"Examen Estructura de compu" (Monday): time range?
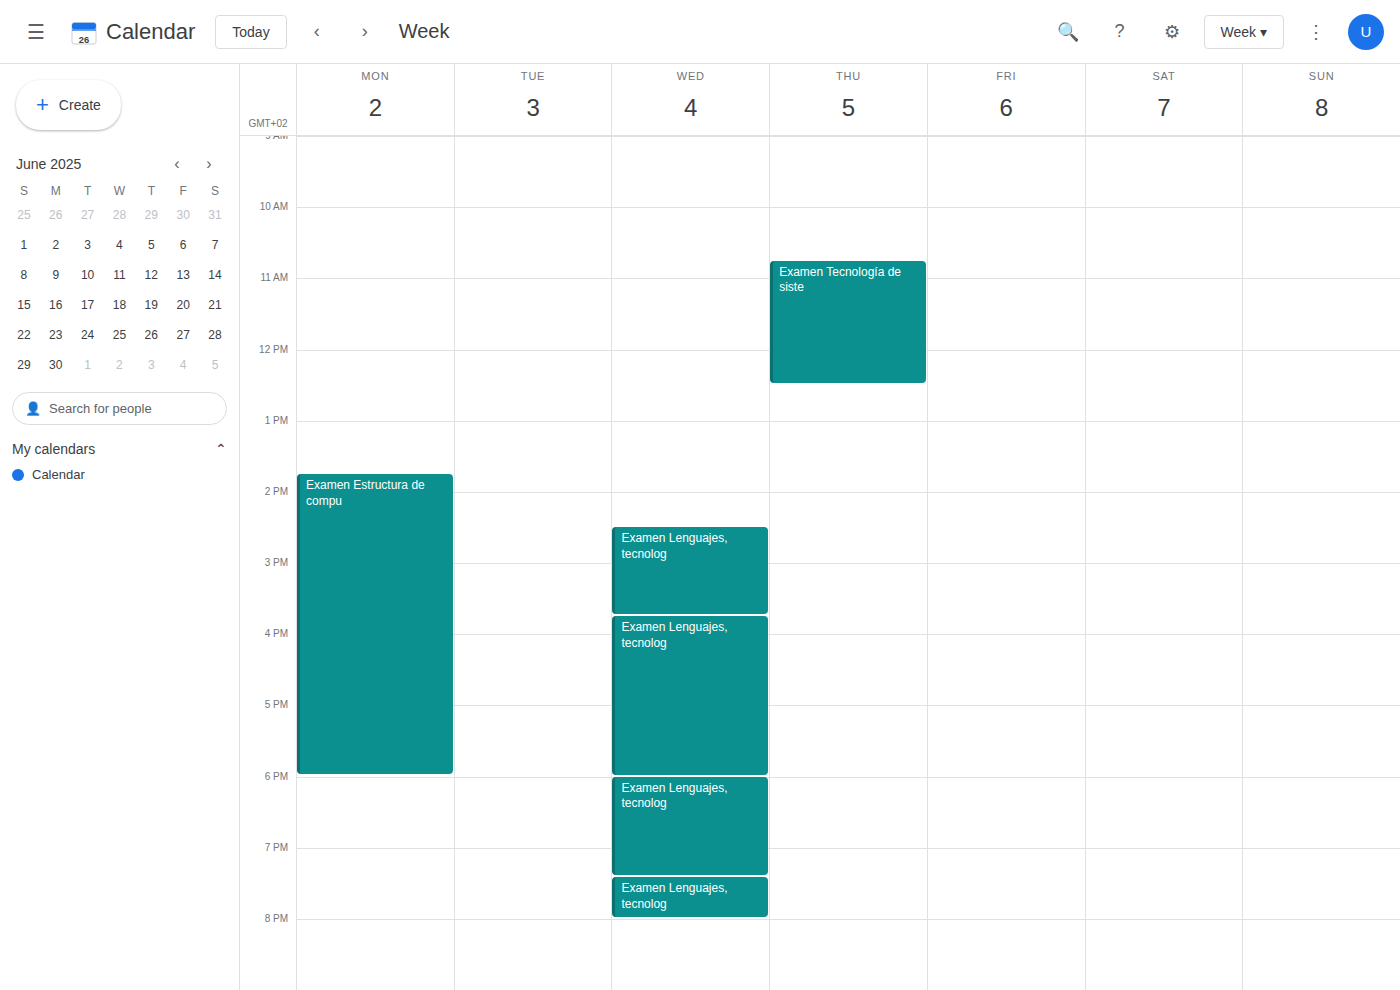
1:45 PM to 6:00 PM